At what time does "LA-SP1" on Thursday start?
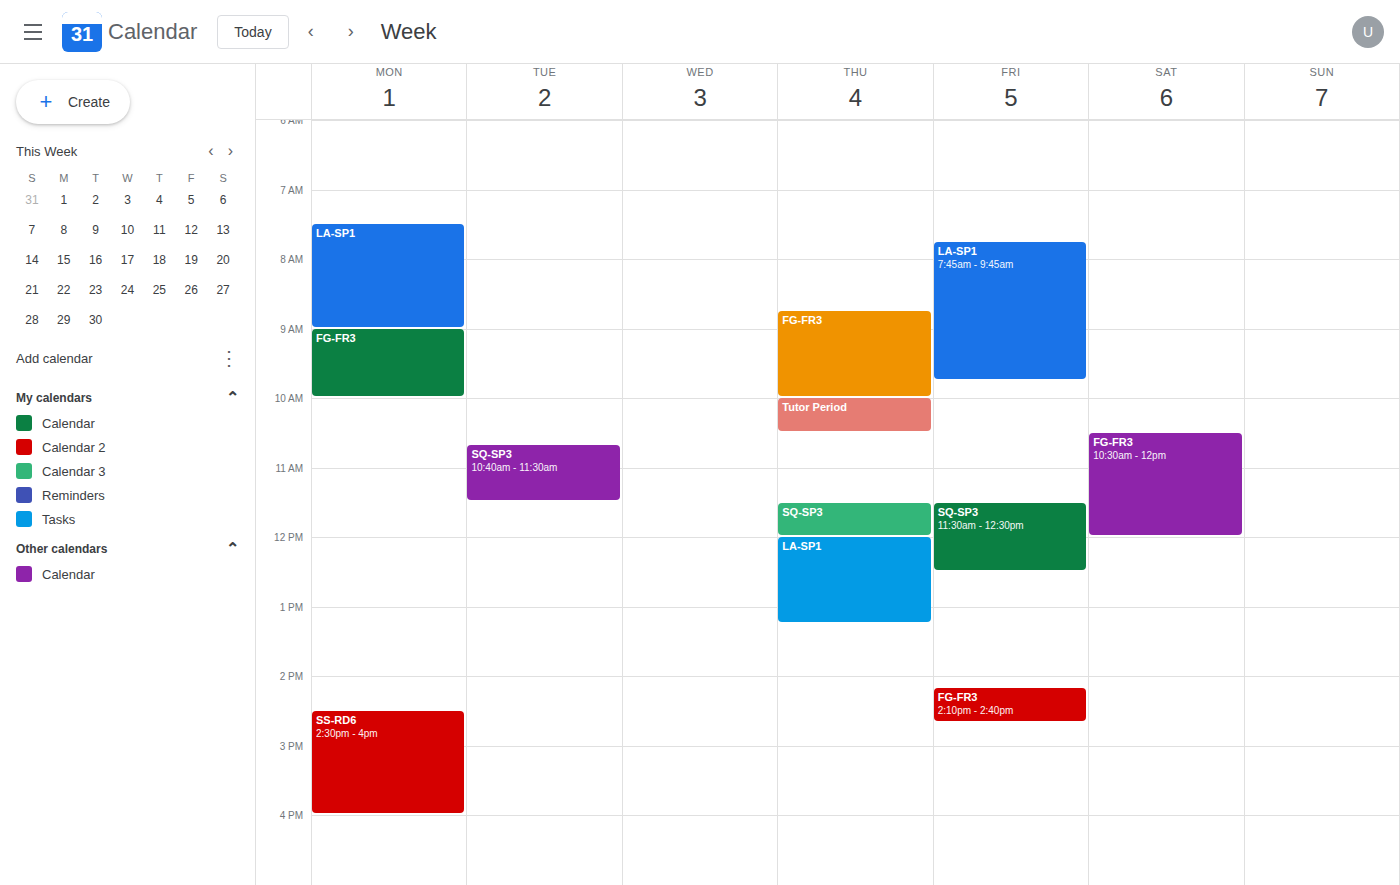
12:00 PM